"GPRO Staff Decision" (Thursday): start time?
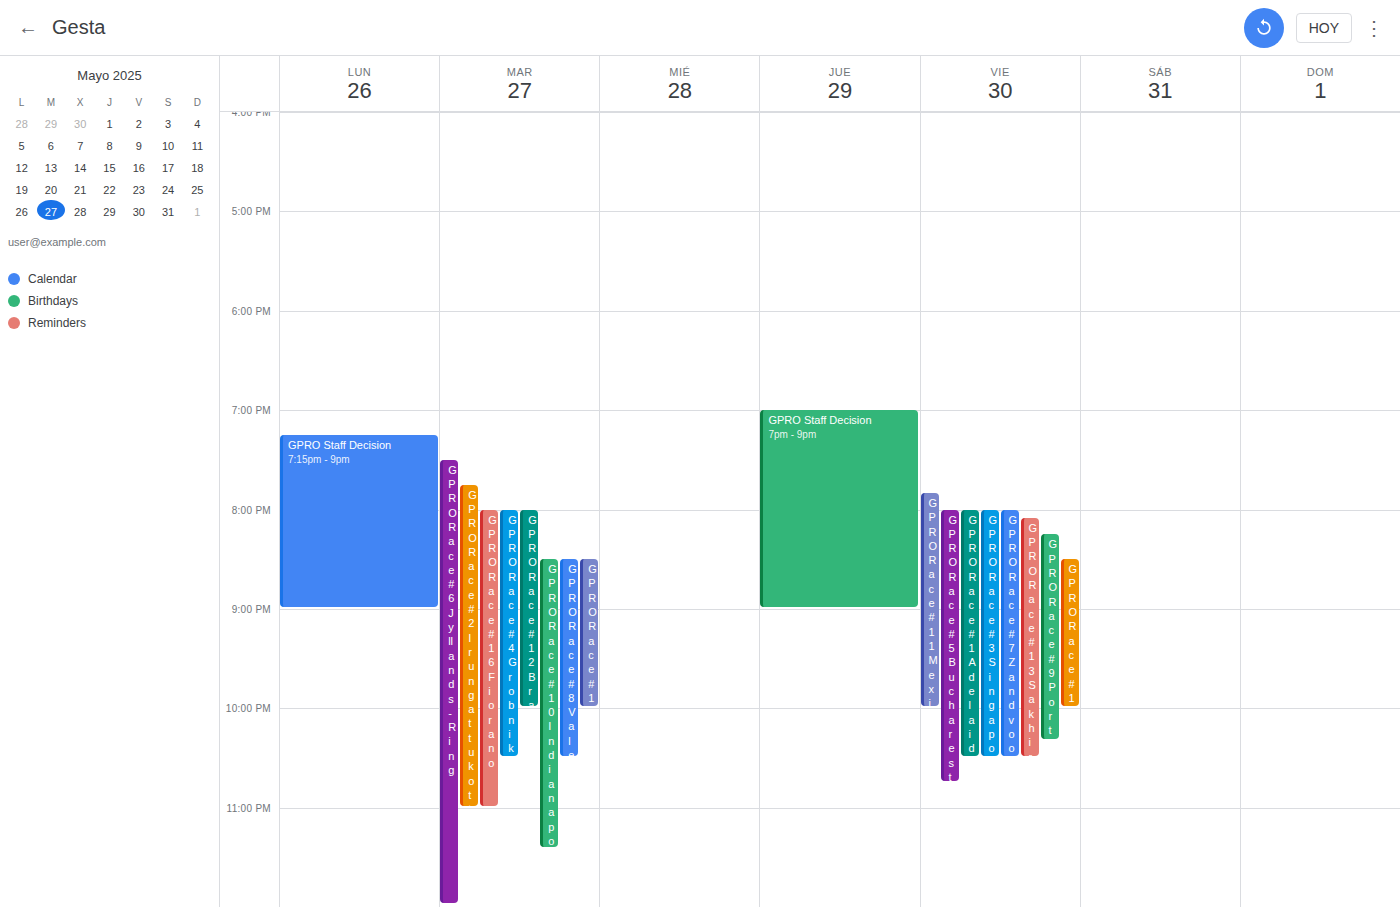
7:00 PM